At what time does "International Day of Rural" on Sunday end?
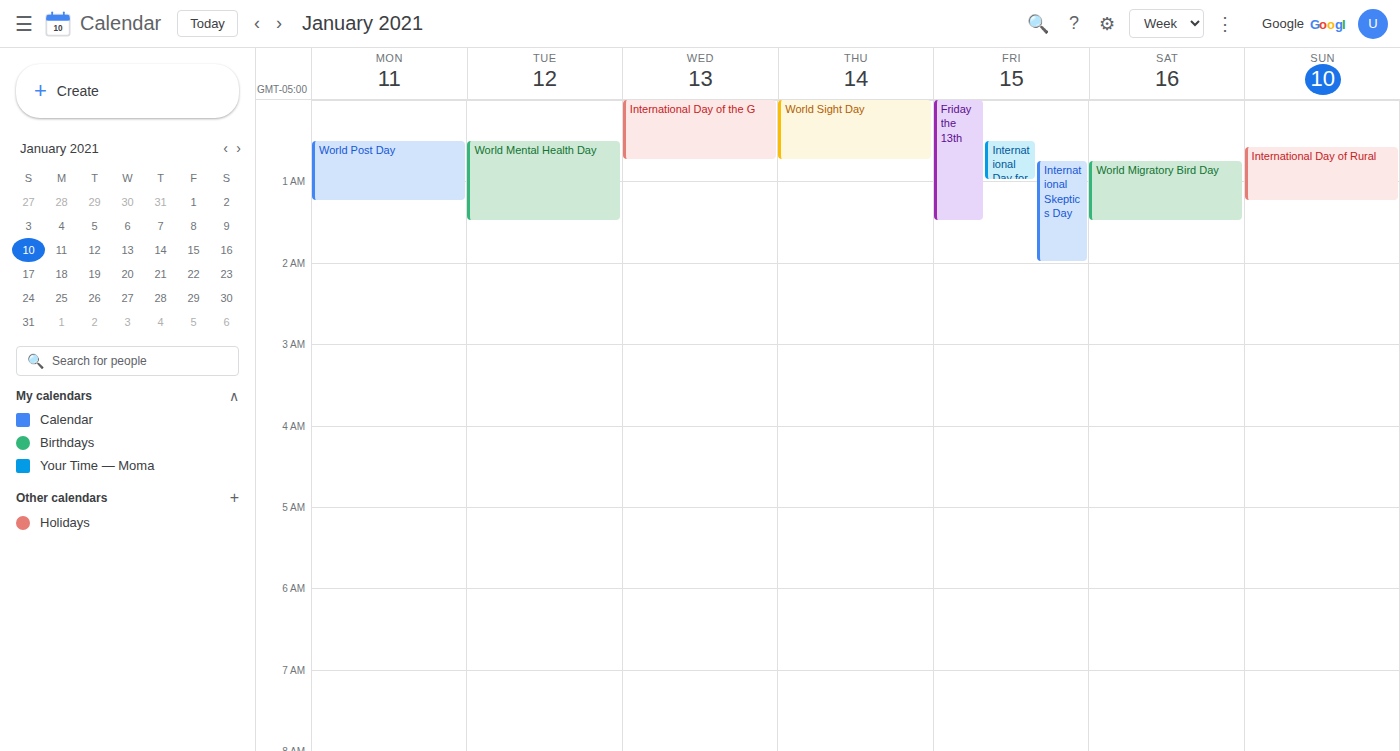
1:15 AM